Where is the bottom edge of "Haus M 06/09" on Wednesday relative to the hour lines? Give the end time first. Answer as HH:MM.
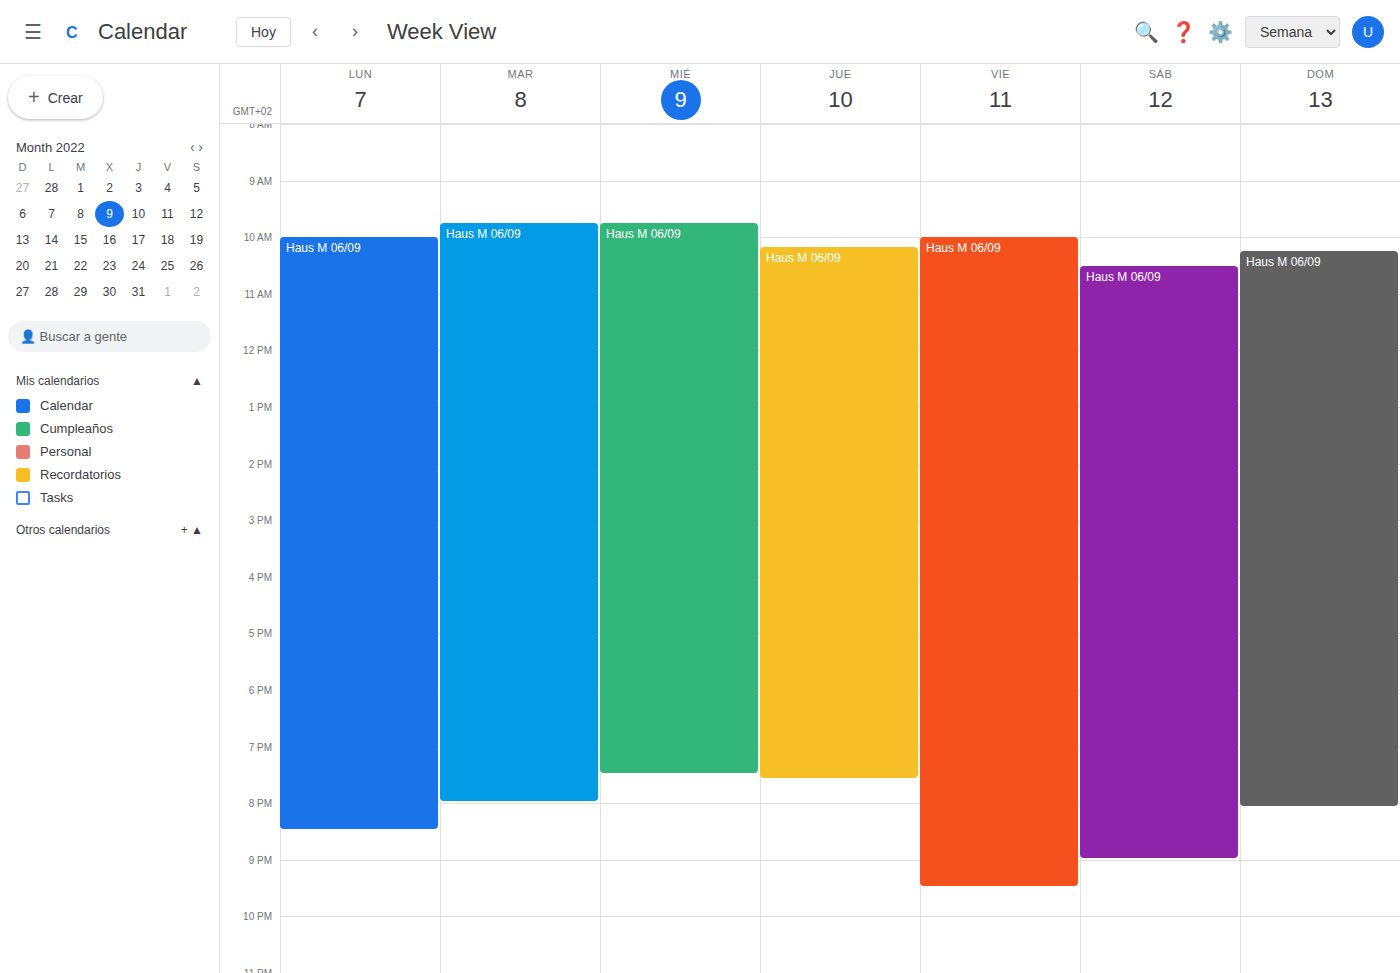
19:30 -- halfway between the 19:00 and 20:00 lines.